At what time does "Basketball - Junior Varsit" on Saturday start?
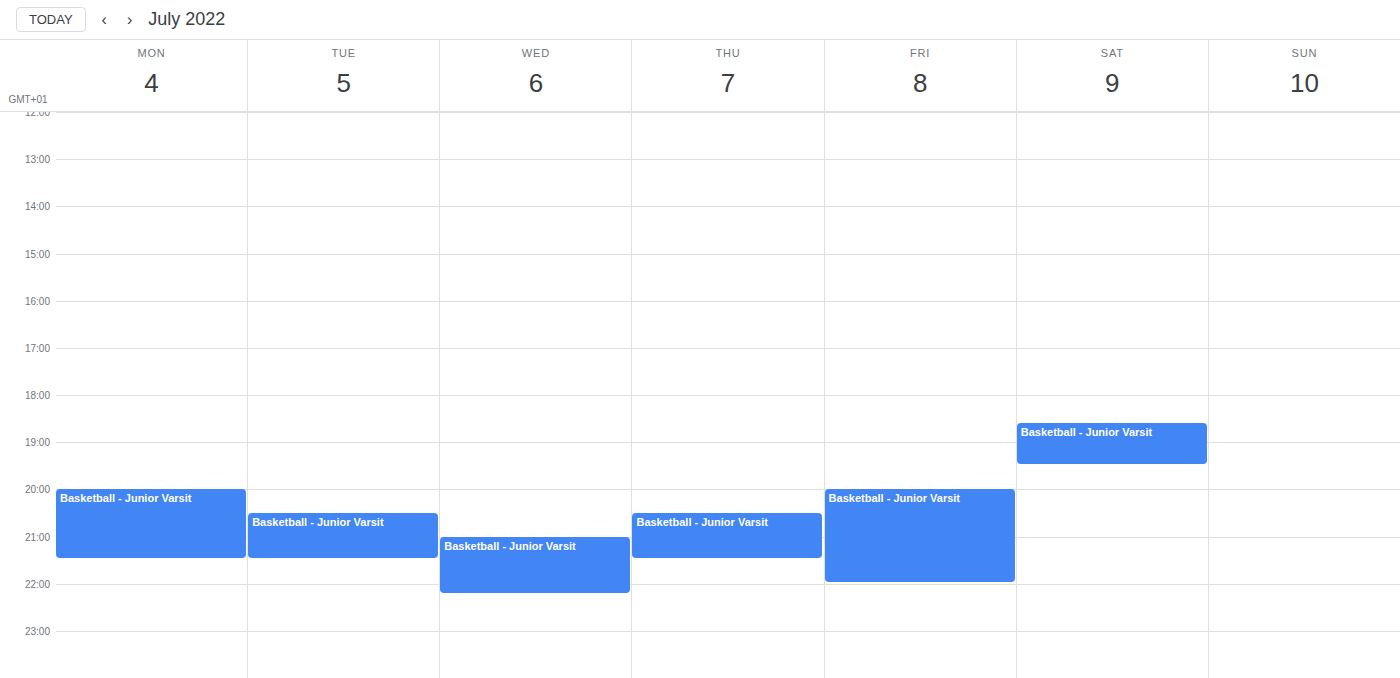
6:35 PM